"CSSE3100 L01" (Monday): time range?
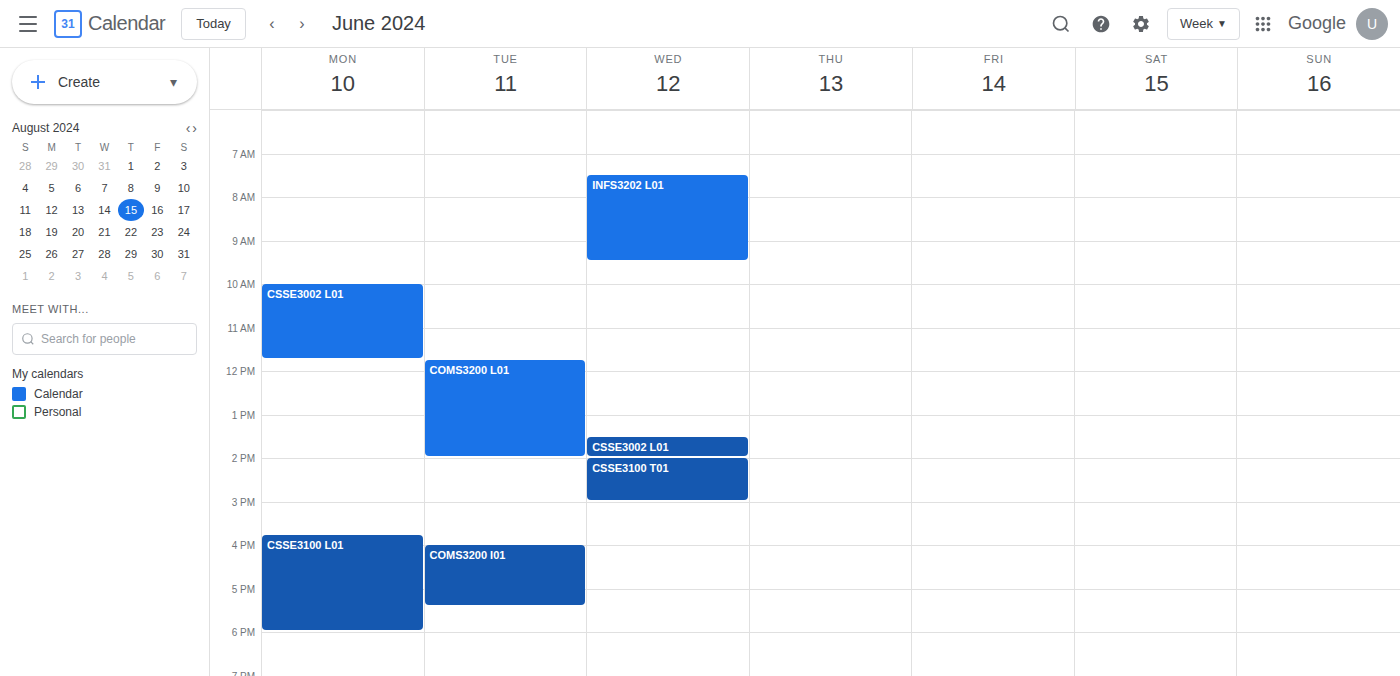
15:45 to 18:00